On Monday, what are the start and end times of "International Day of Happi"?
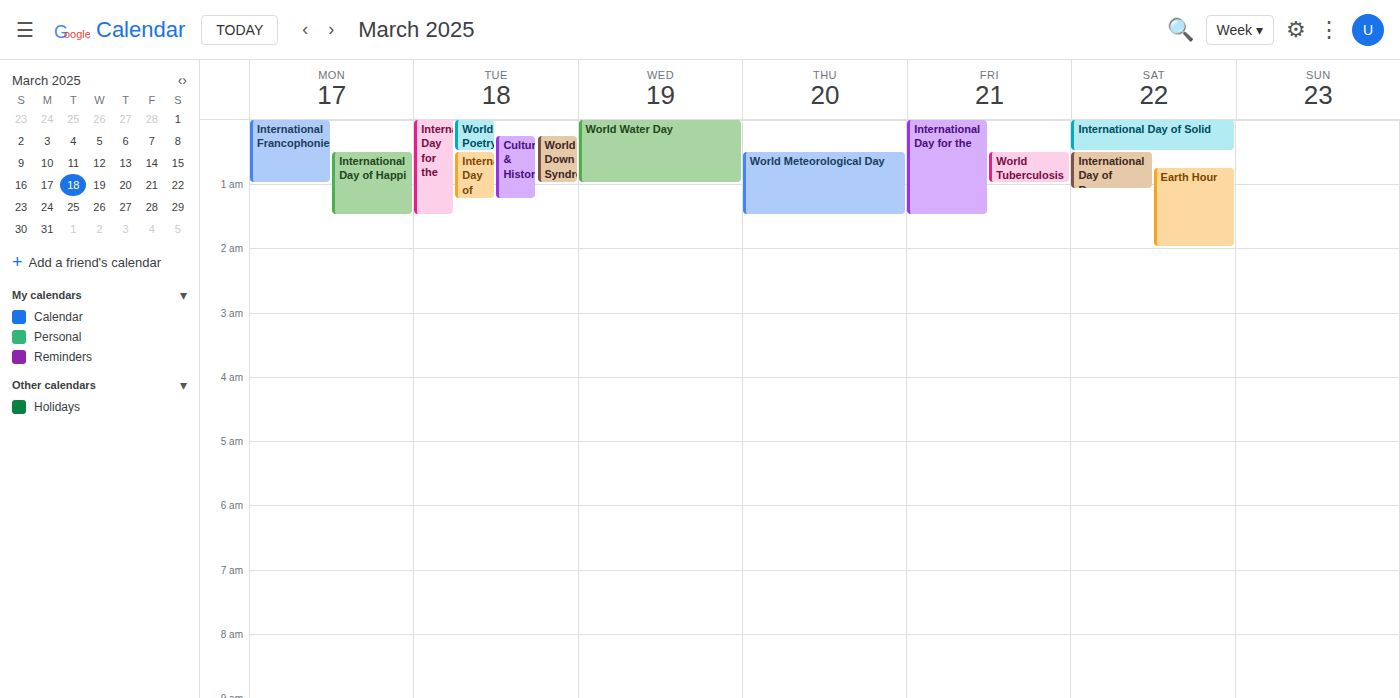
12:30 AM to 1:30 AM